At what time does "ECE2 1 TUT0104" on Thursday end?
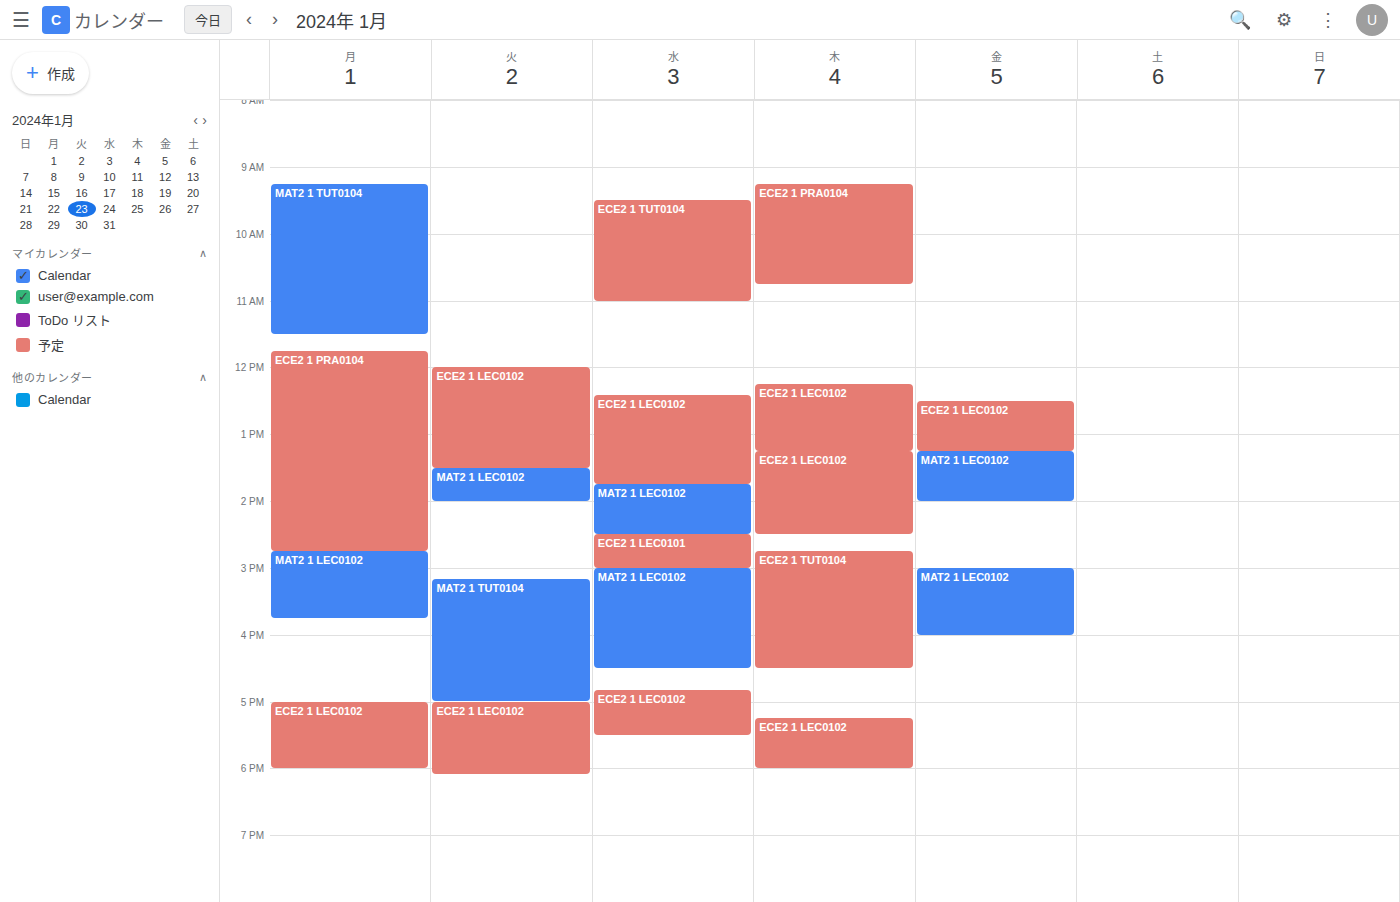
4:30 PM